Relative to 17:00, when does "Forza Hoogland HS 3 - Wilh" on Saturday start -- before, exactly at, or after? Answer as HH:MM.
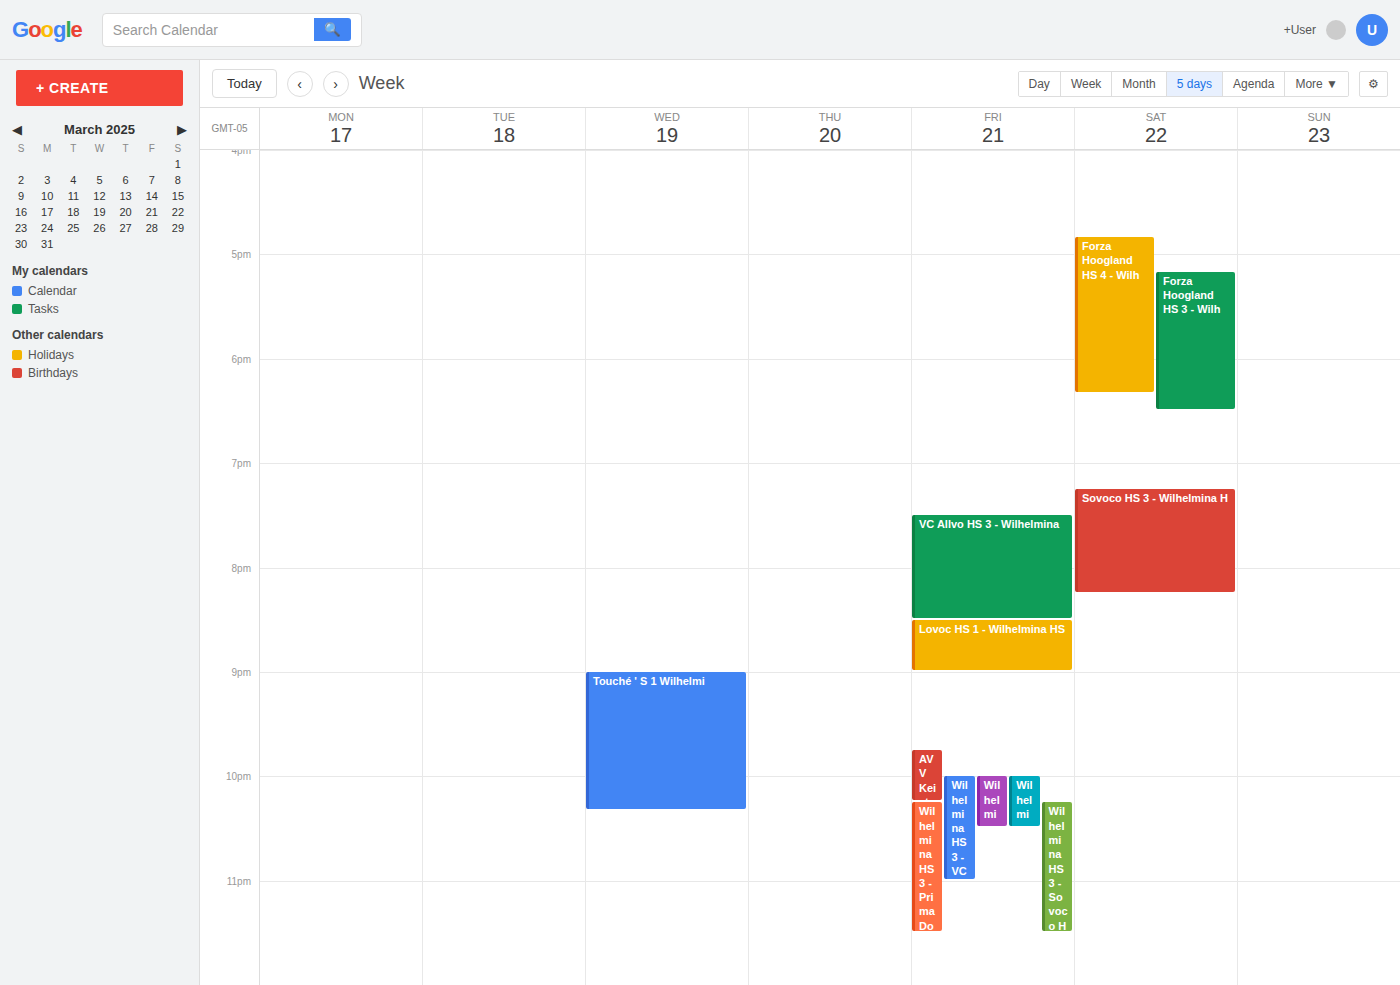
17:10 -- after 17:00, 10 minutes below the 17:00 line.